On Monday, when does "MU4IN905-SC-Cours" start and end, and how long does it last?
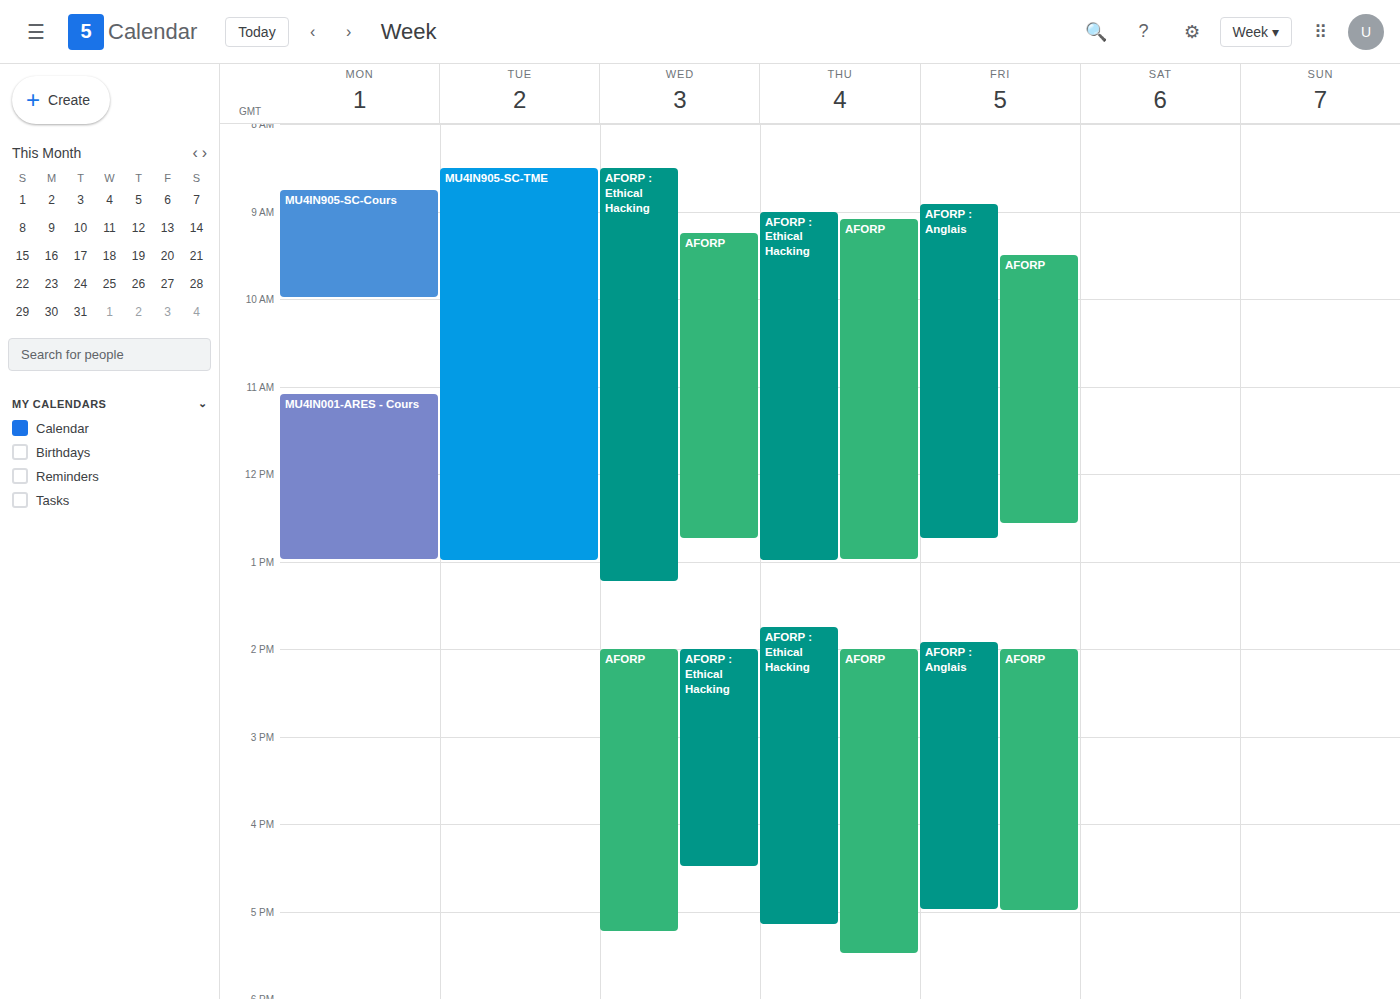
8:45 AM to 10:00 AM, 1 hour 15 minutes